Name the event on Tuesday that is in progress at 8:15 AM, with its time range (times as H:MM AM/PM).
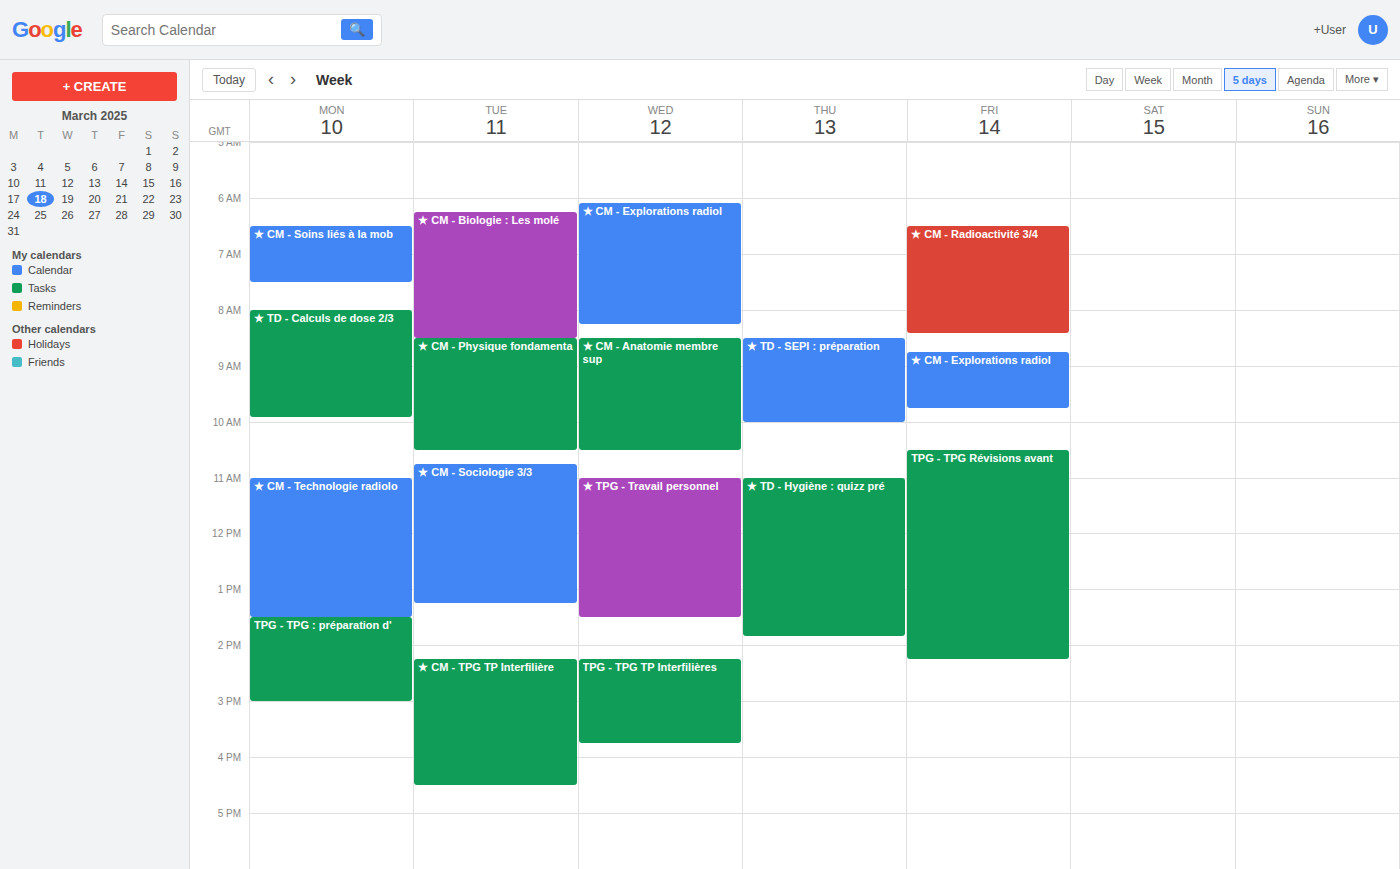
"★ CM - Biologie : Les molé", 6:15 AM to 8:30 AM